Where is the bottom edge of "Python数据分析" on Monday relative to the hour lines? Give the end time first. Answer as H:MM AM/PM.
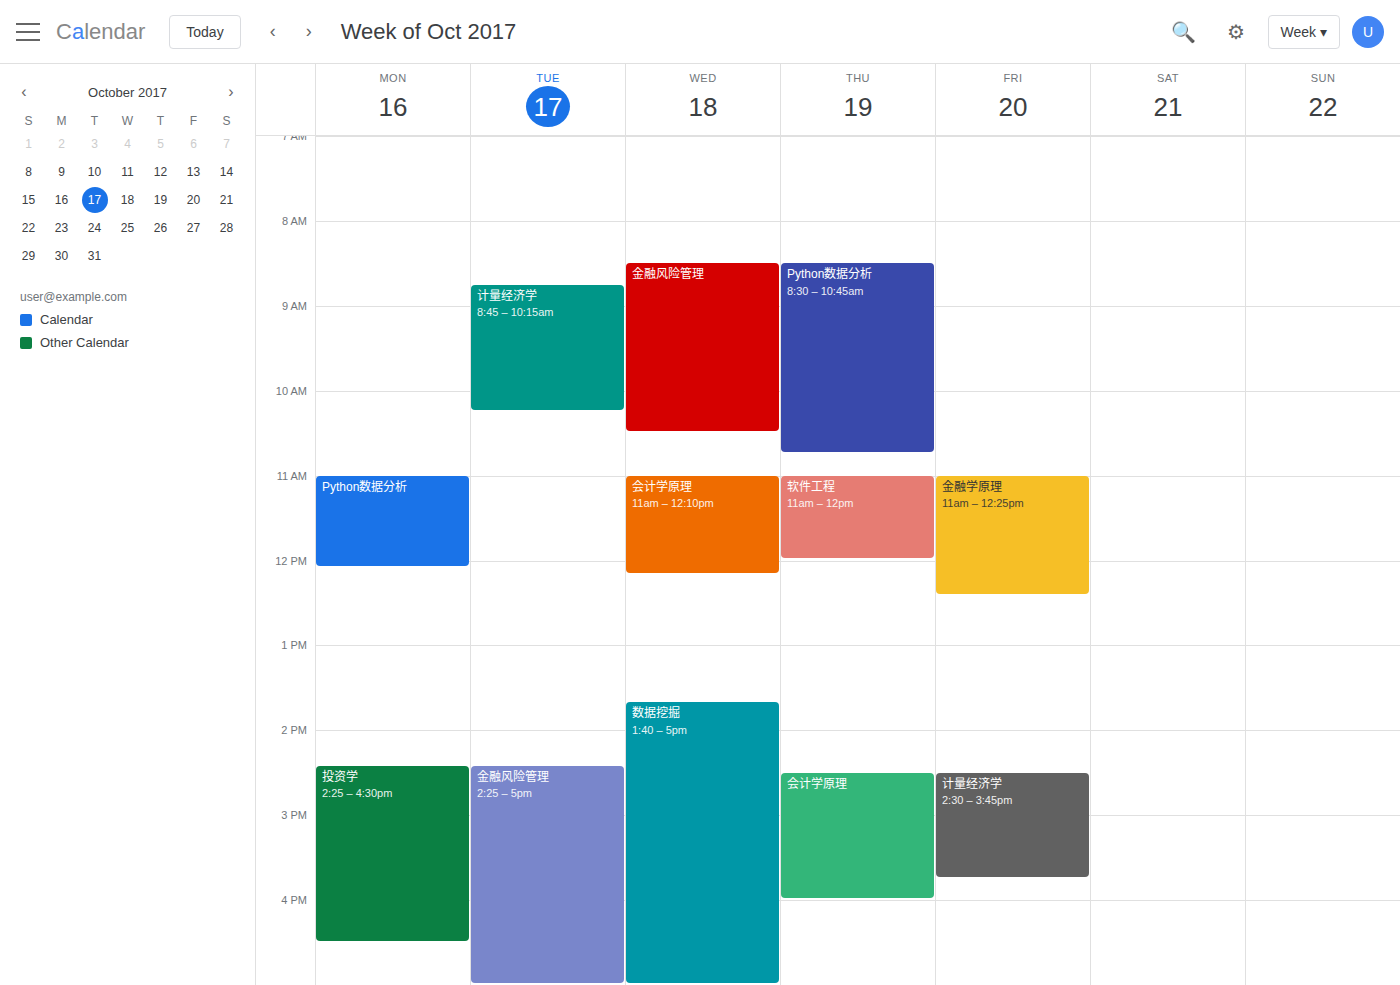
12:05 PM -- neither: 5 minutes below the 12 PM line and 55 minutes above the 1 PM line.